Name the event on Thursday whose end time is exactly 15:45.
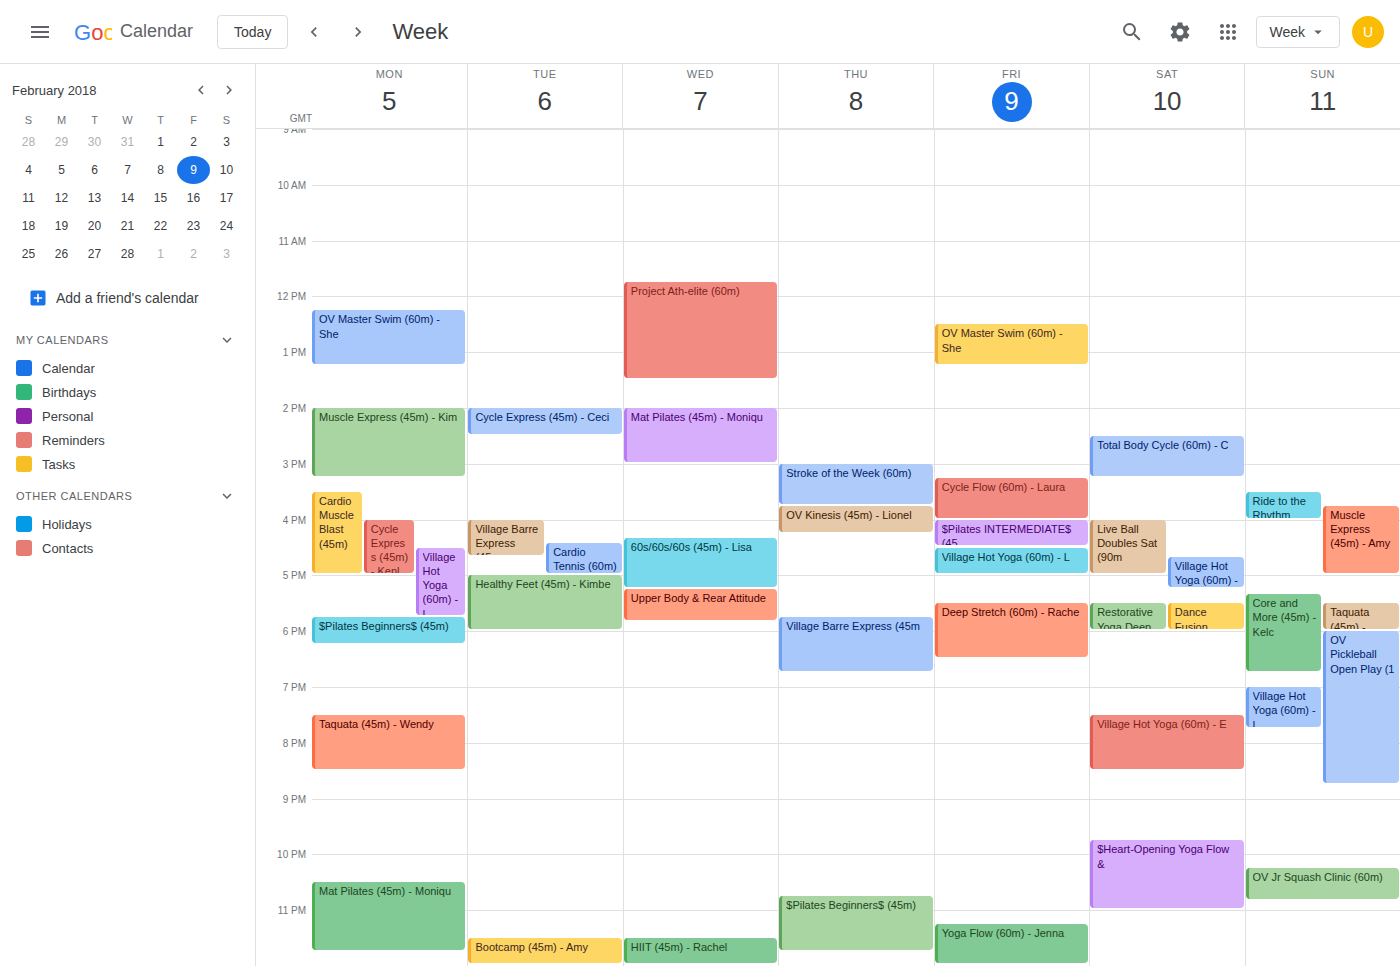
"Stroke of the Week (60m)"